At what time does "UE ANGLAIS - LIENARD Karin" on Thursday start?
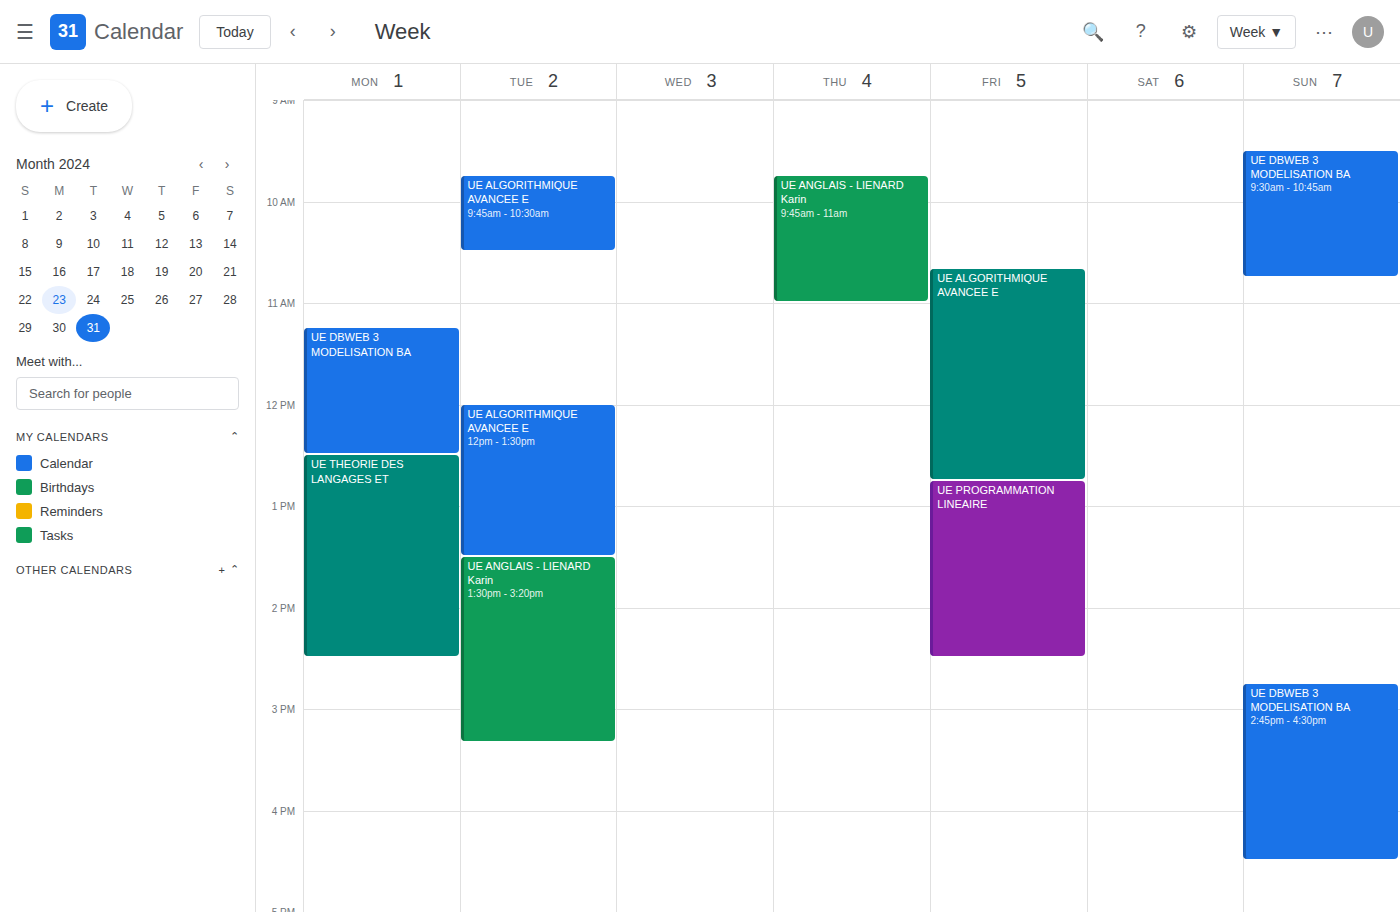
9:45 AM